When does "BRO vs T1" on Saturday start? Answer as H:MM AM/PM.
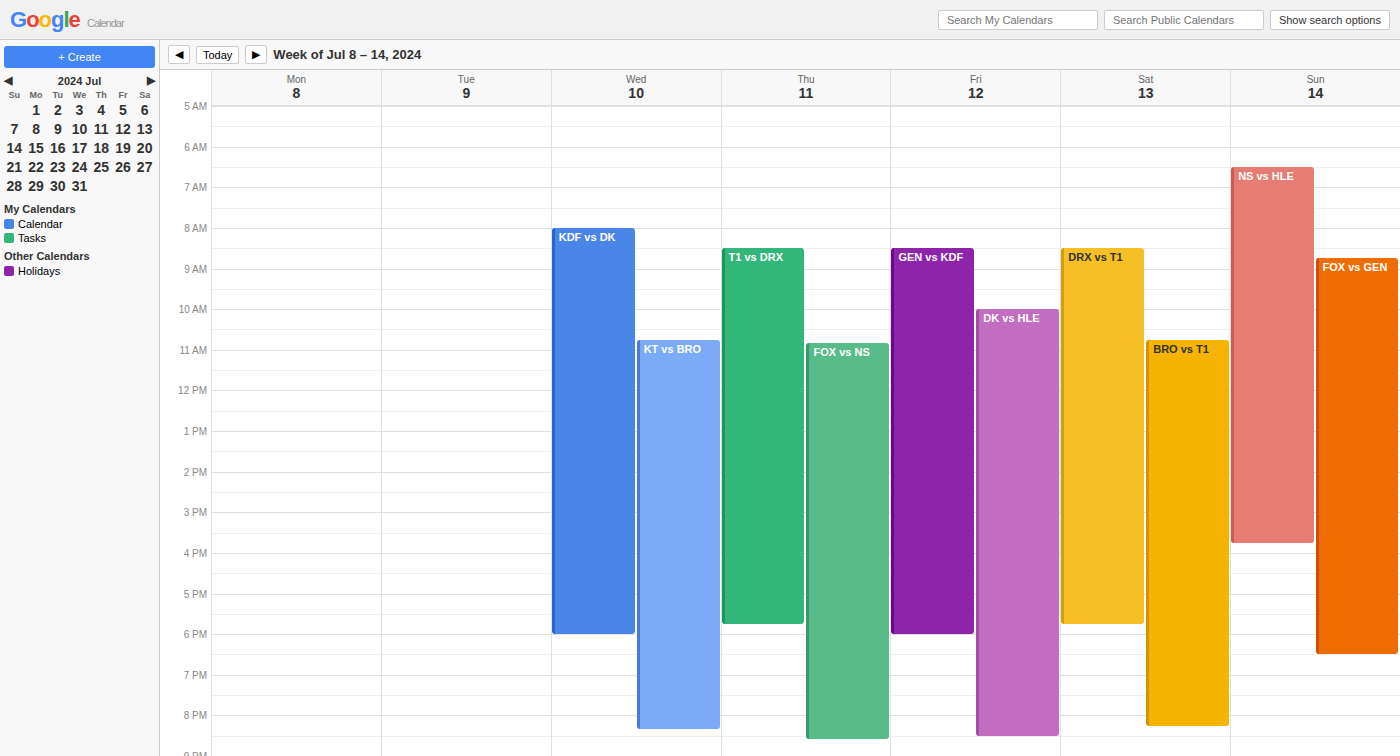
10:45 AM